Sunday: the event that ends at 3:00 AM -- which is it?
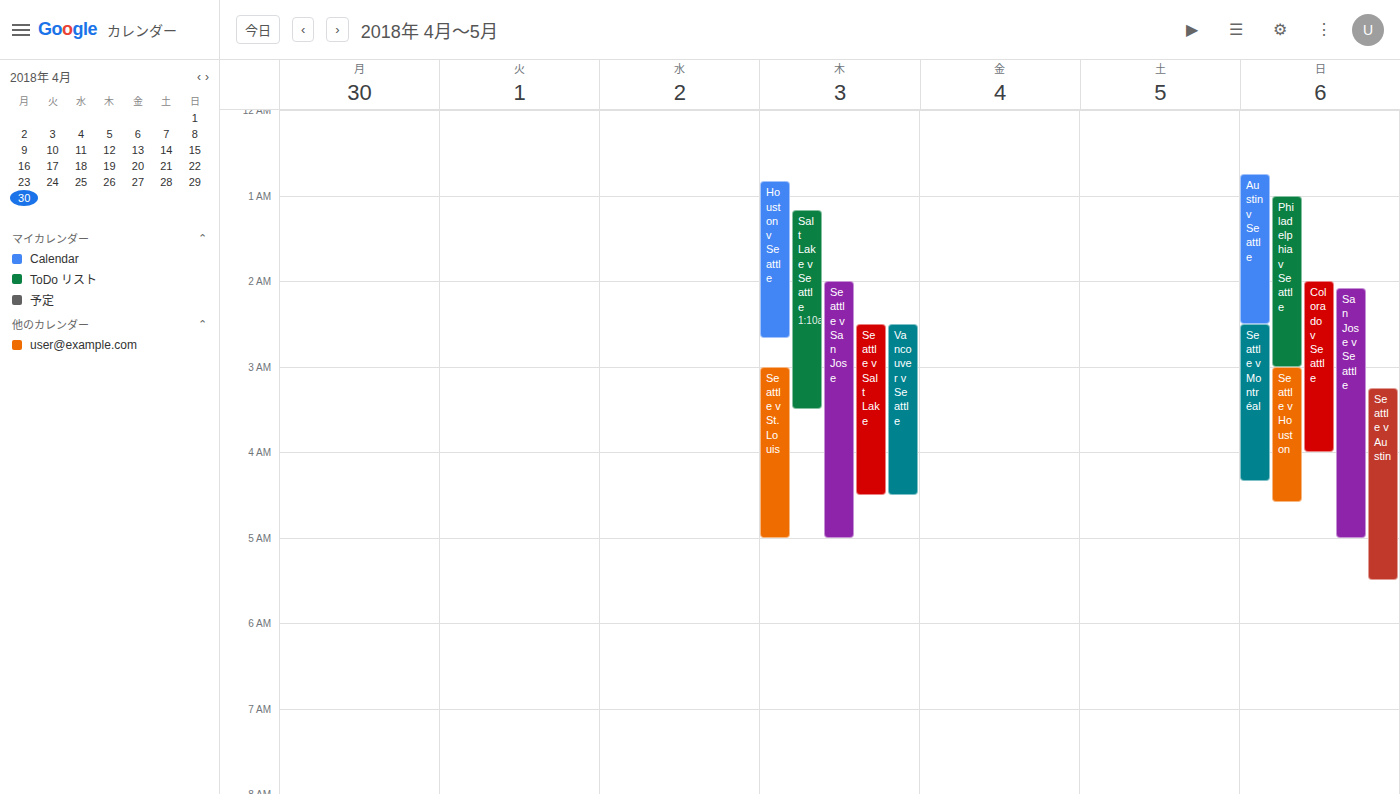
"Philadelphia v Seattle"